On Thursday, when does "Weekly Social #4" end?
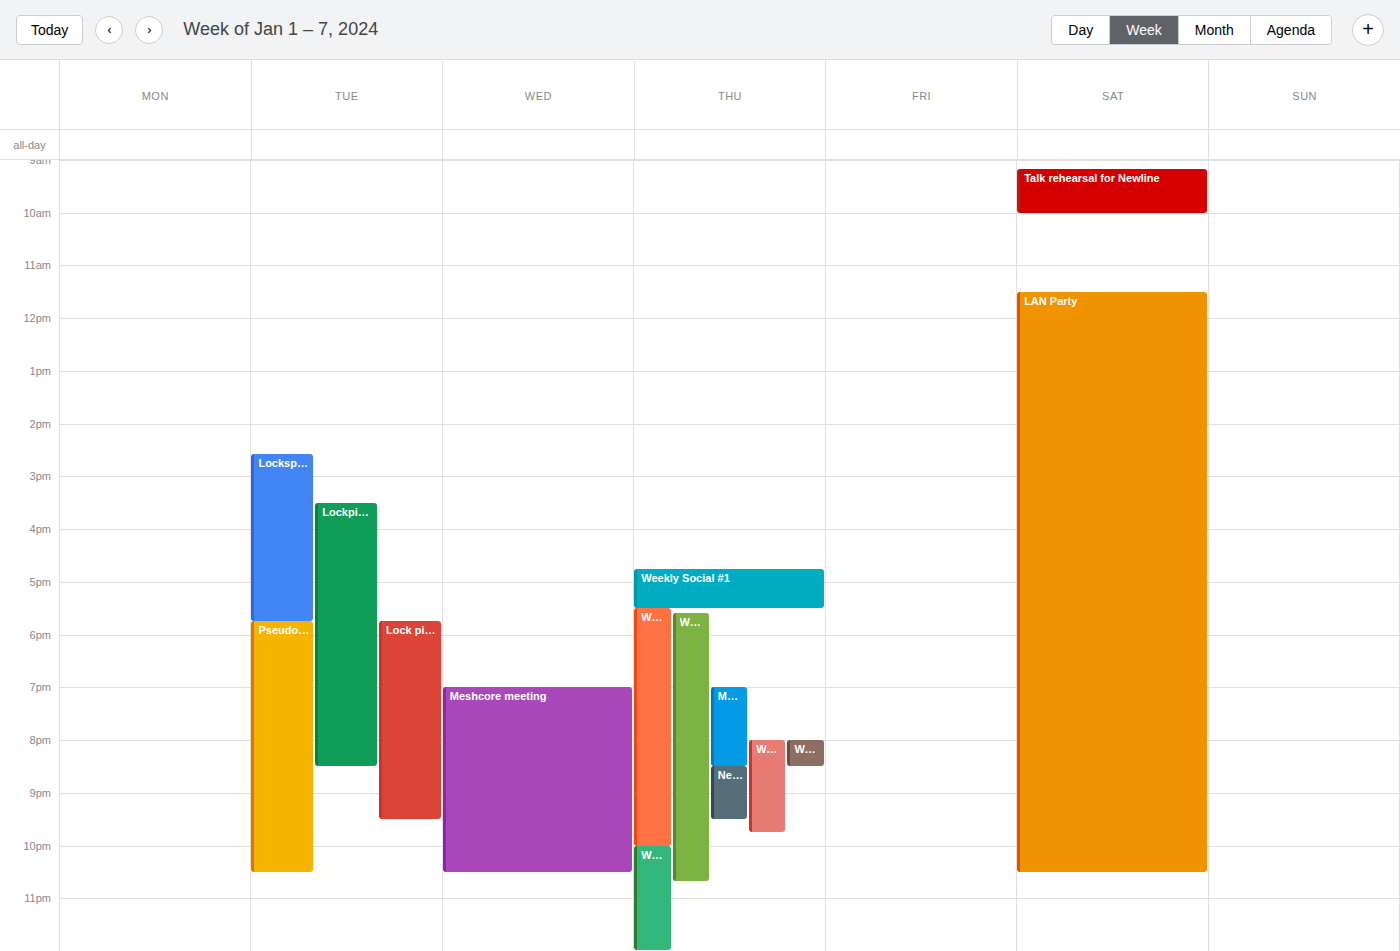
10:00 PM